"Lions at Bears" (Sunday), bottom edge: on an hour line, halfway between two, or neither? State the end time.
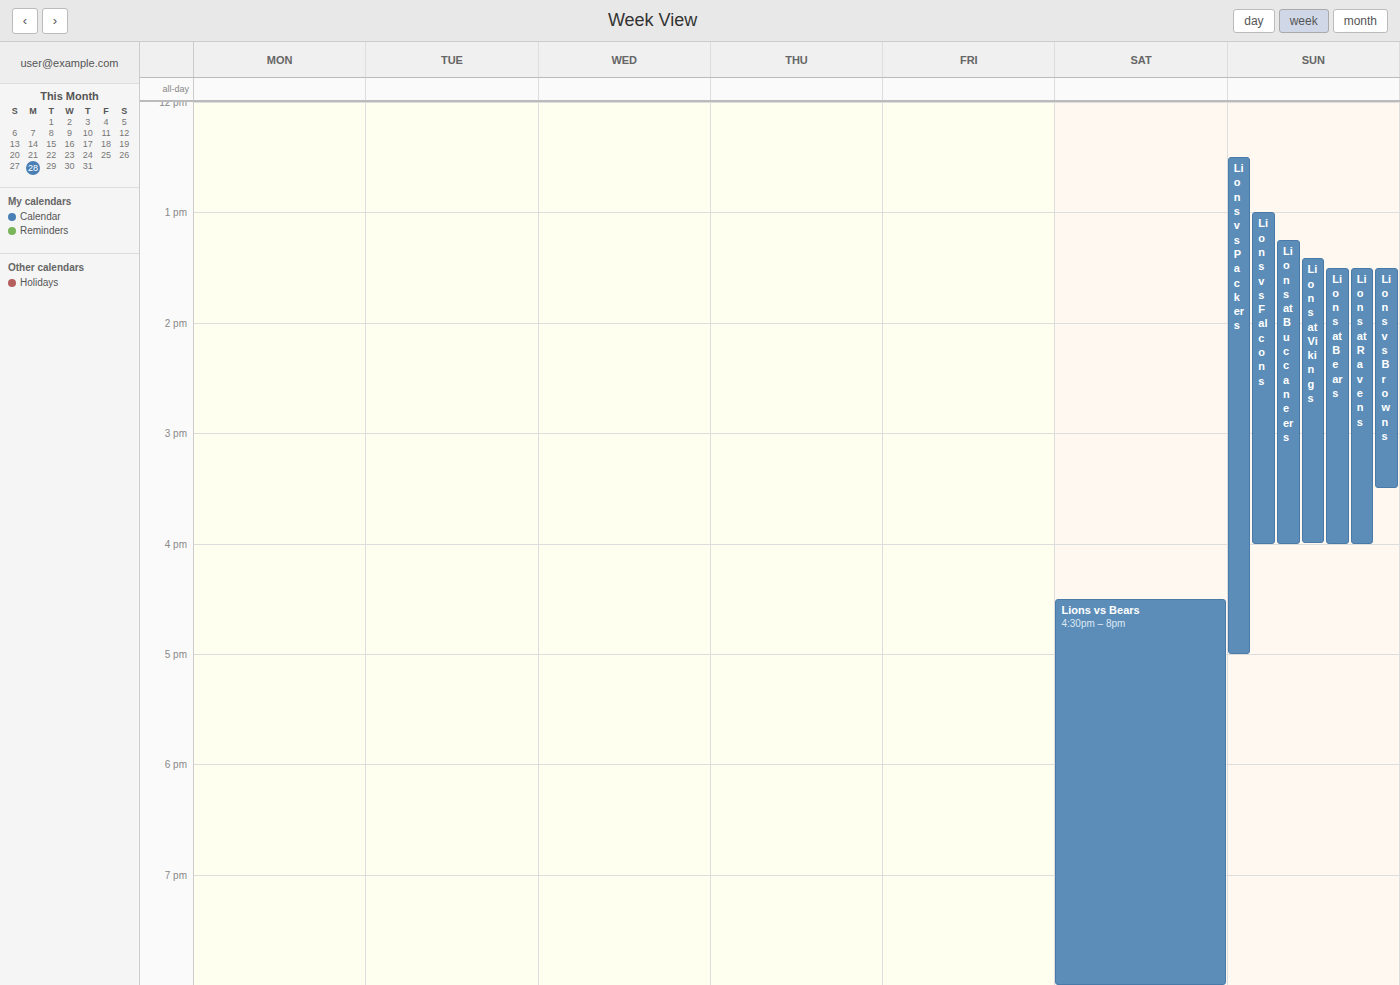
16:00 -- exactly on the 16:00 line.